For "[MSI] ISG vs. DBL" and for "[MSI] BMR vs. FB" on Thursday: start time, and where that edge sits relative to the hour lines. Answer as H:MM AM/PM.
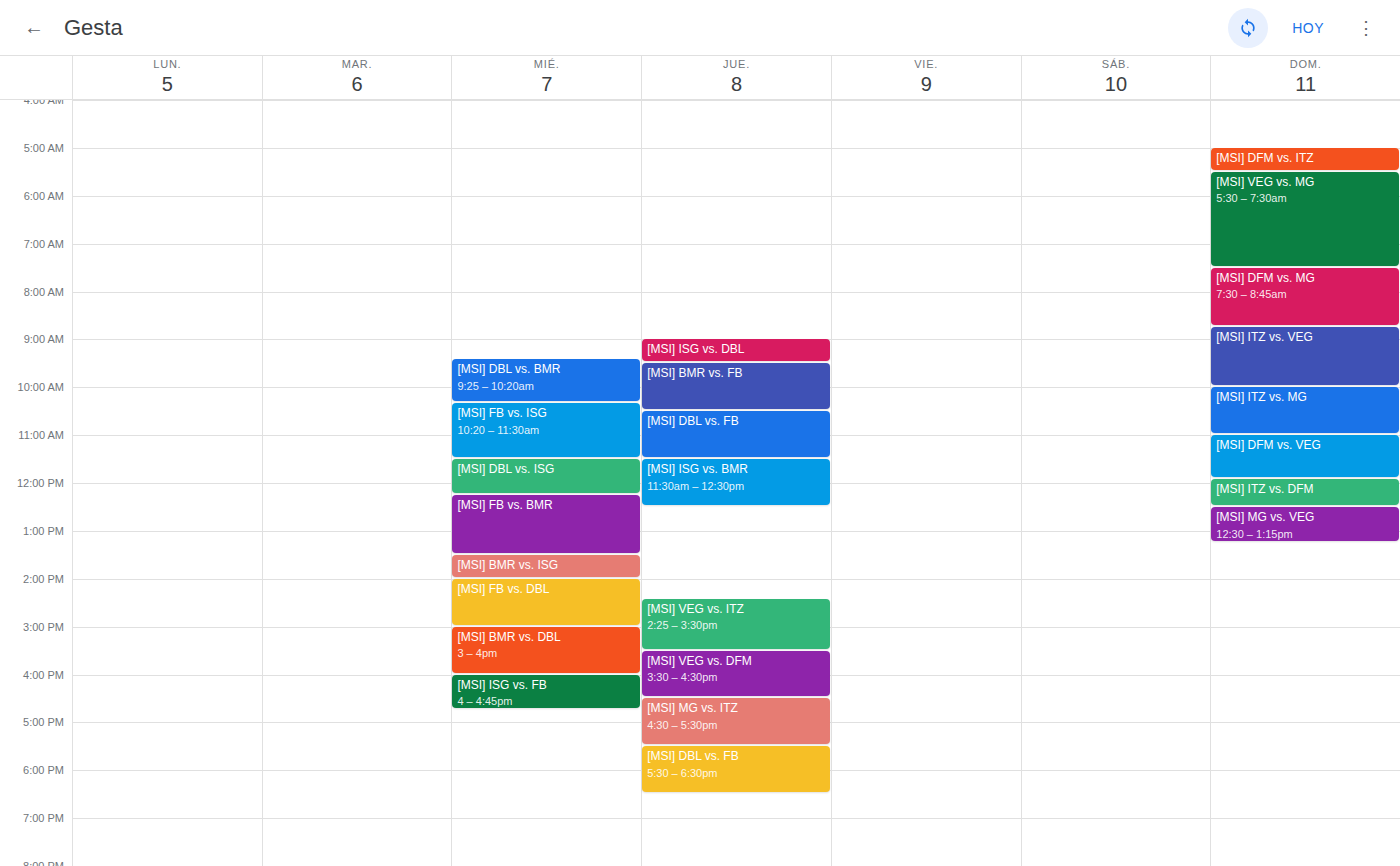
"[MSI] ISG vs. DBL": 9:00 AM, exactly on the 9 AM line. "[MSI] BMR vs. FB": 9:30 AM, halfway between the 9 AM and 10 AM lines.